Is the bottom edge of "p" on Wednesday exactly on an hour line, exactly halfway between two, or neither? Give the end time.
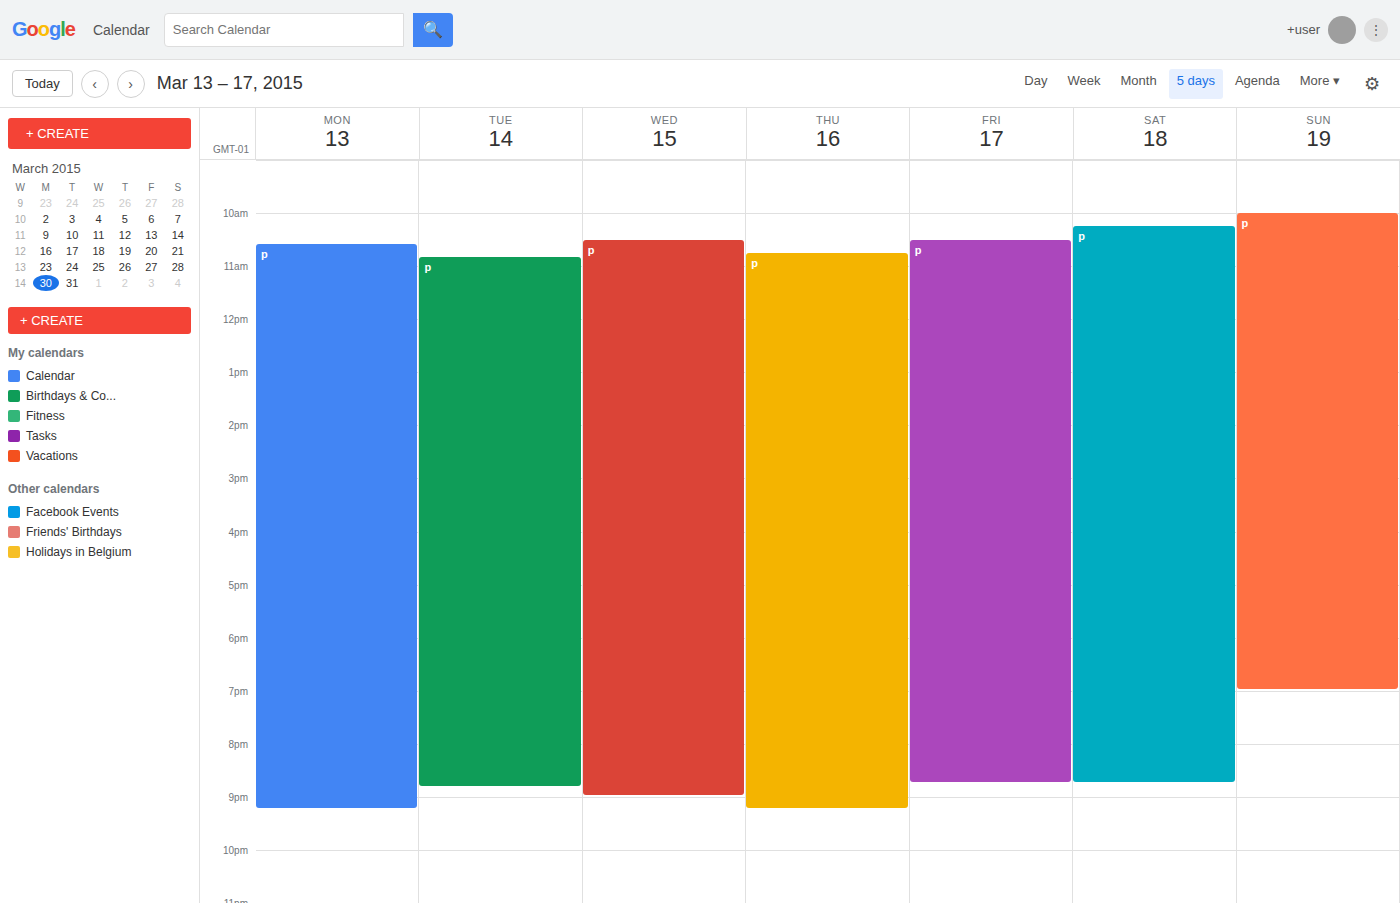
9:00 PM -- exactly on the 9 PM line.